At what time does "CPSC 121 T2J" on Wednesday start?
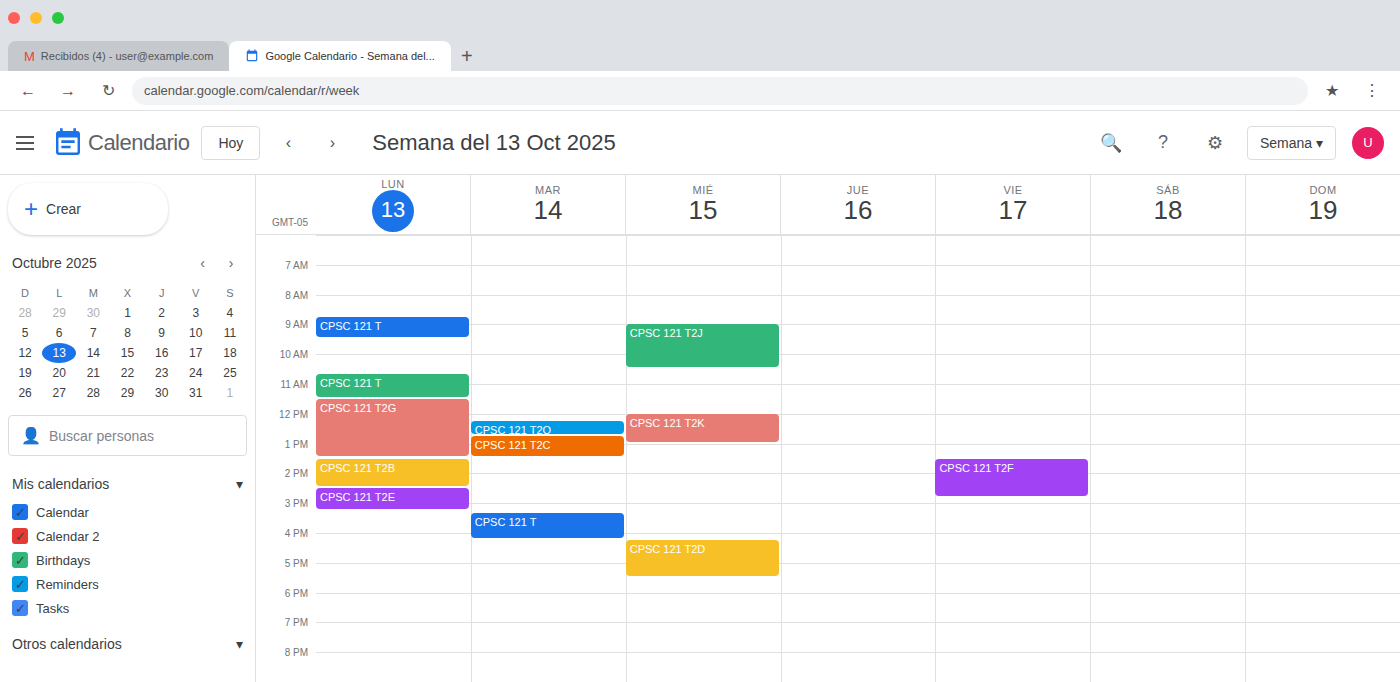
9:00 AM